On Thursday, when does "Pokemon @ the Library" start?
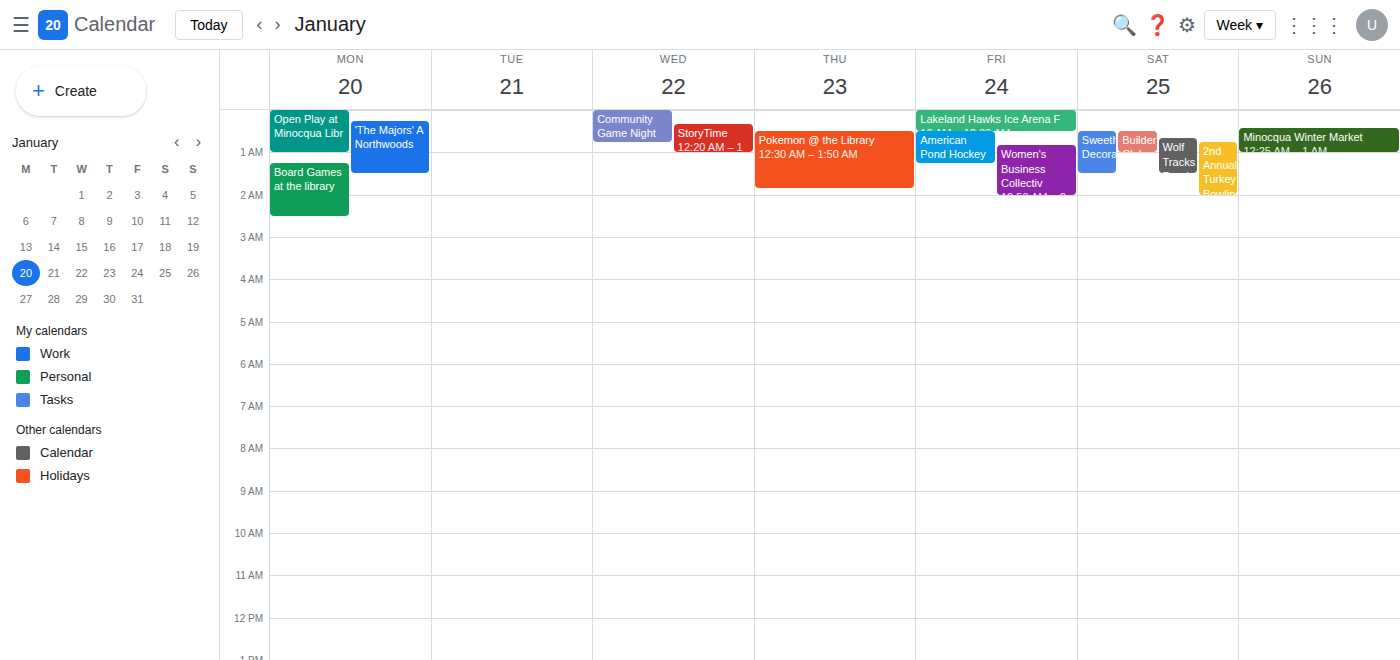
12:30 AM